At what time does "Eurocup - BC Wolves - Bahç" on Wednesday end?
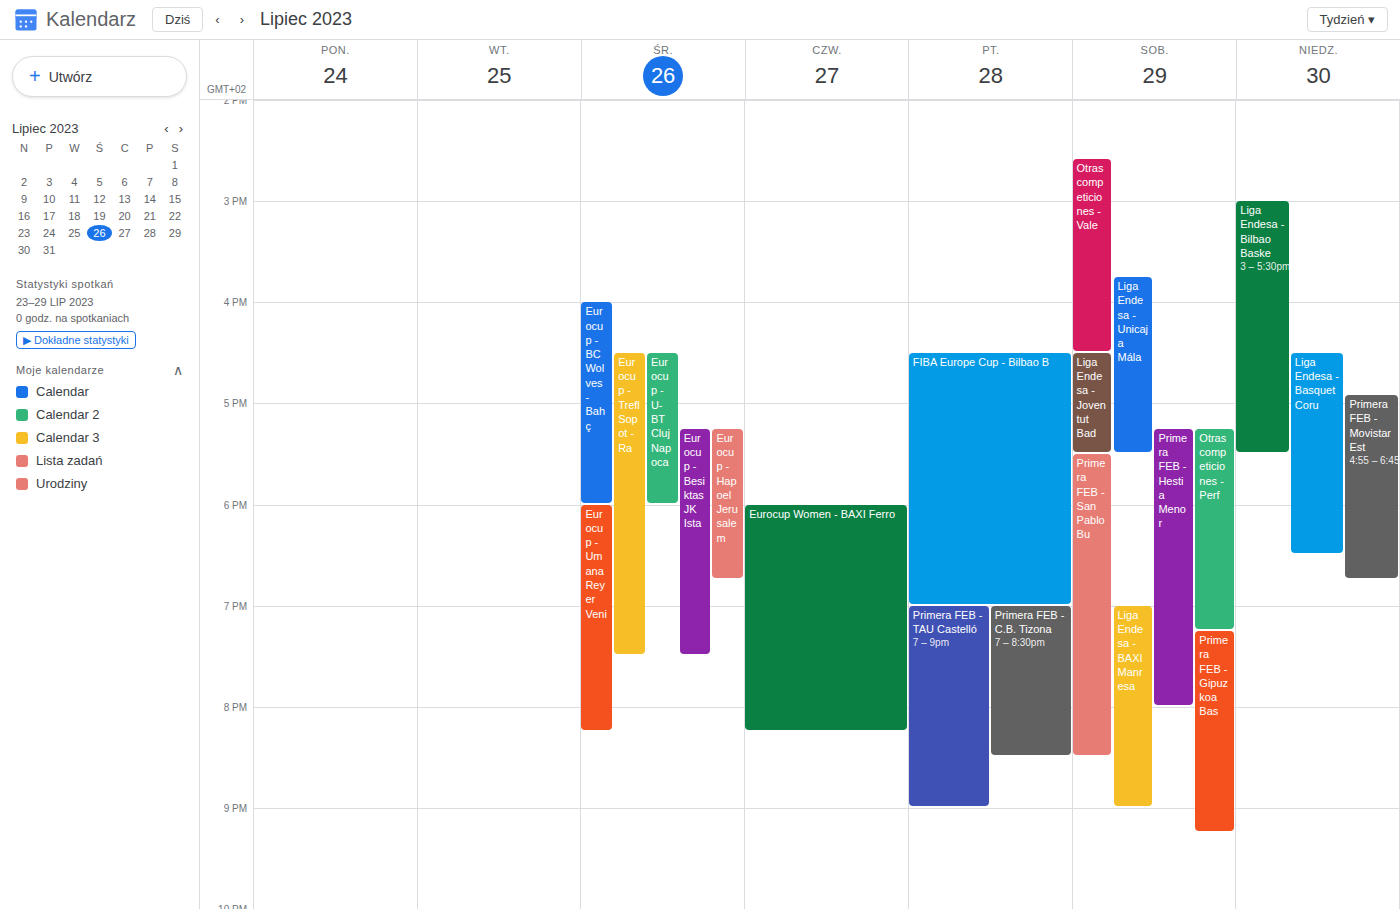
6:00 PM